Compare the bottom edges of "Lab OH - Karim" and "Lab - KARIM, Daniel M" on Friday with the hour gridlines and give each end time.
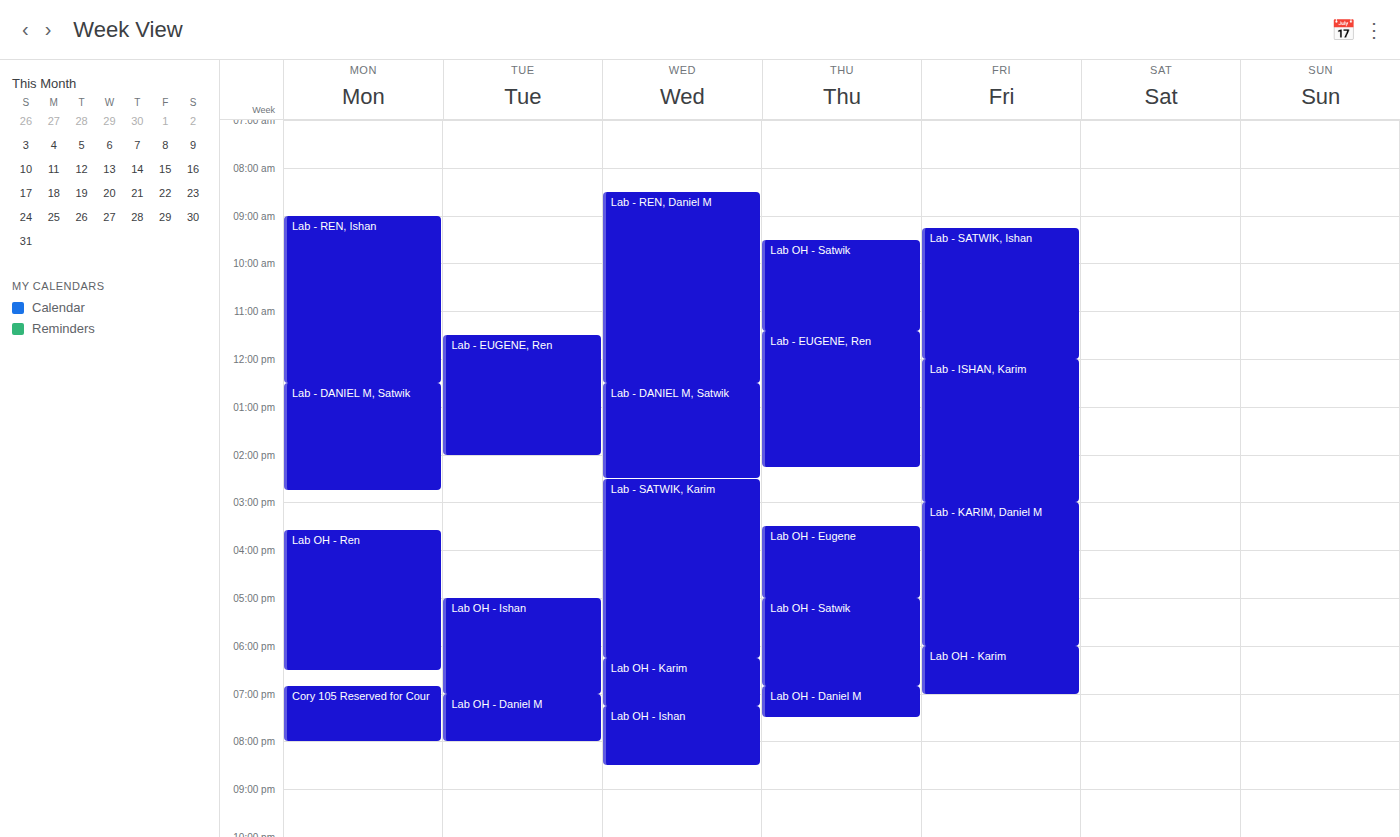
"Lab OH - Karim": 7:00 PM, exactly on the 7 PM line. "Lab - KARIM, Daniel M": 6:00 PM, exactly on the 6 PM line.